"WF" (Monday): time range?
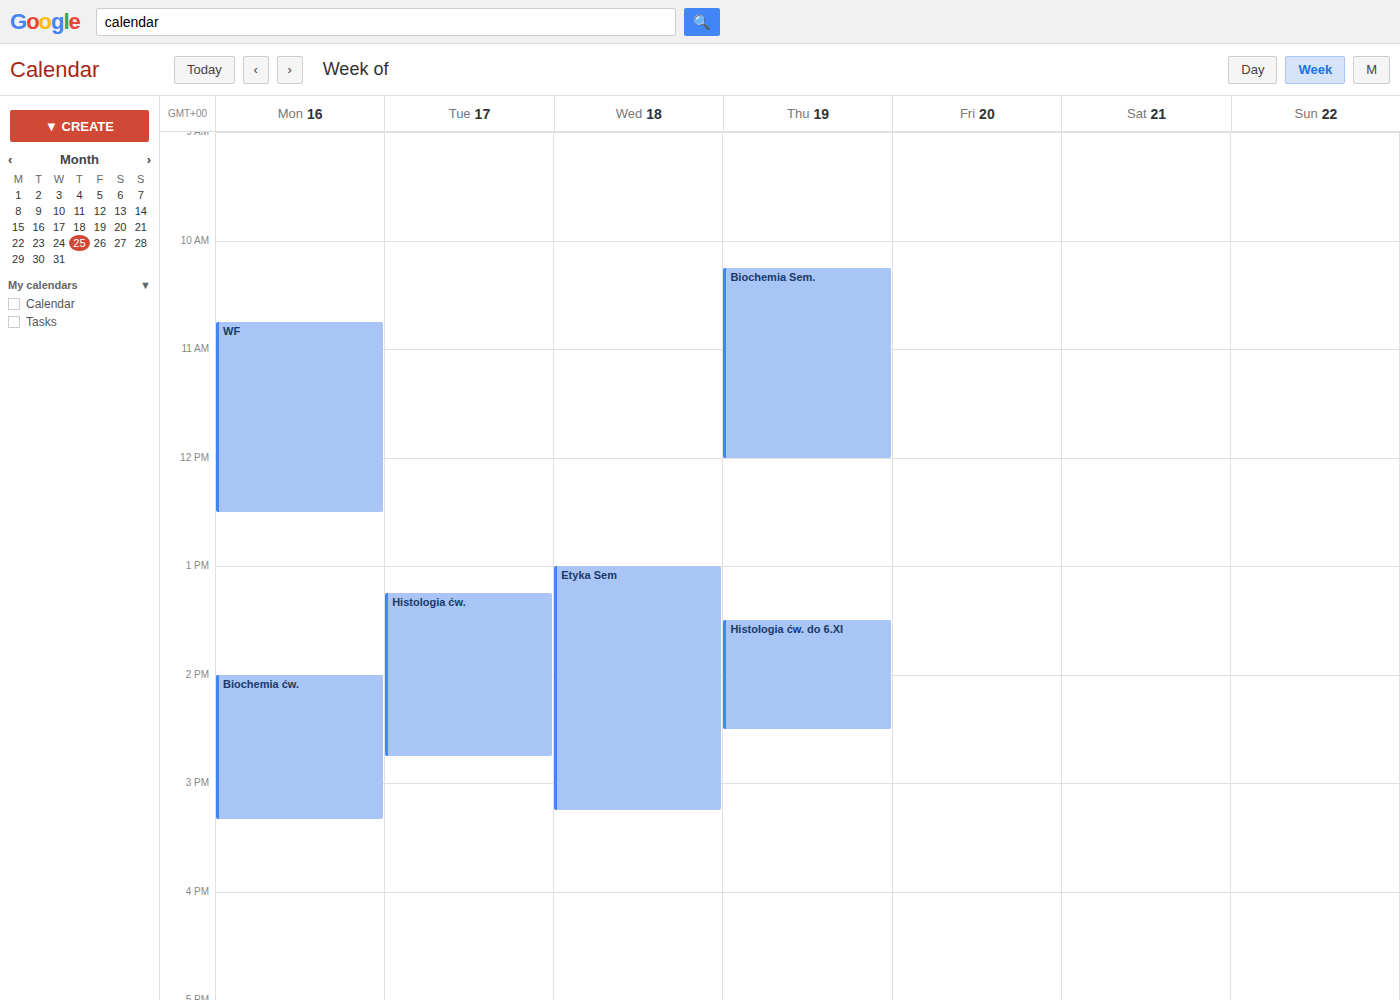
10:45 AM to 12:30 PM